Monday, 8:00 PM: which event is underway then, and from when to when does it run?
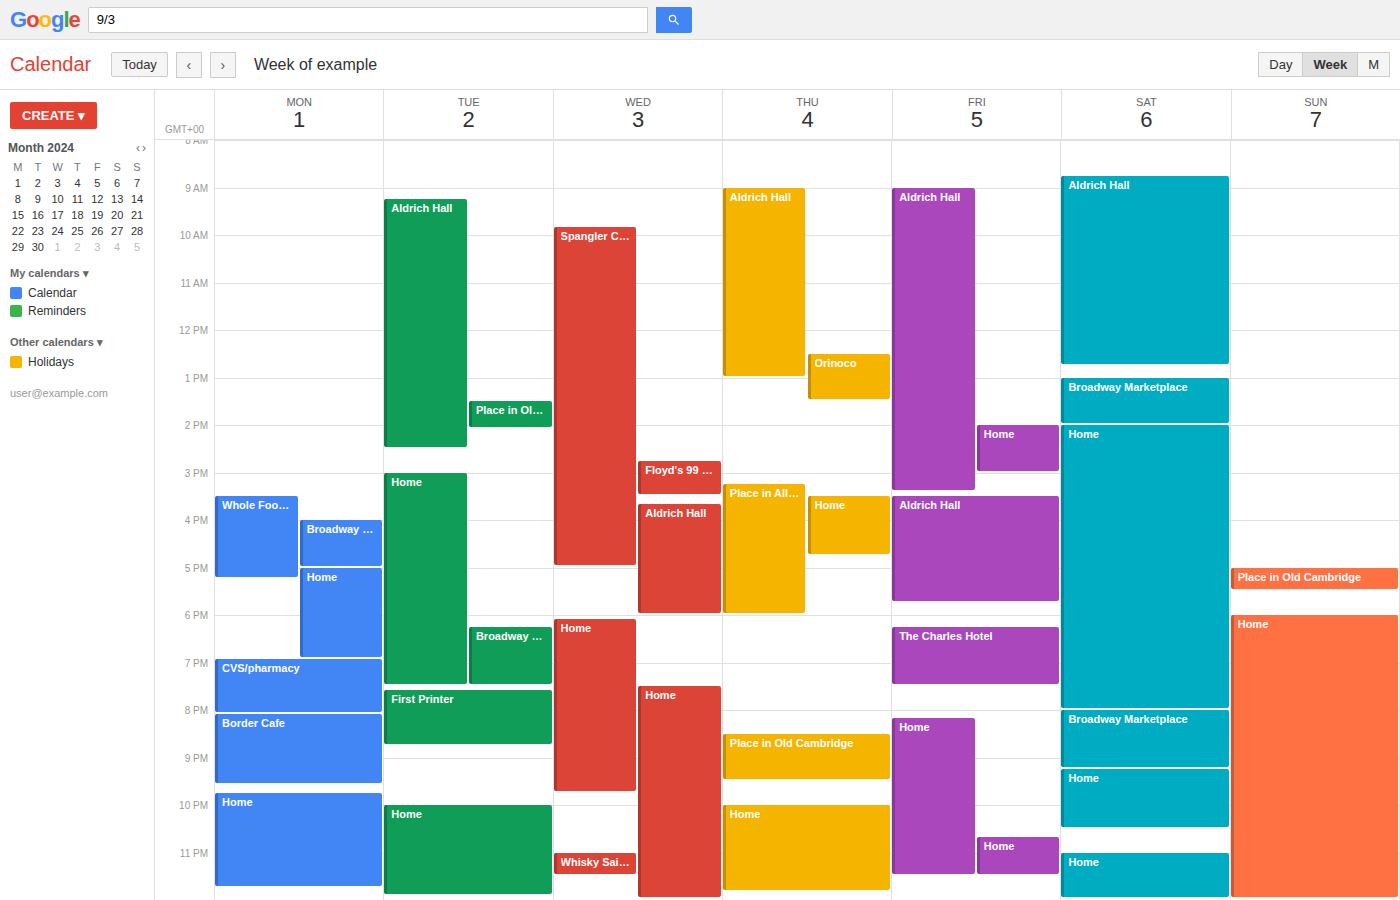
"CVS/pharmacy", 6:55 PM to 8:05 PM